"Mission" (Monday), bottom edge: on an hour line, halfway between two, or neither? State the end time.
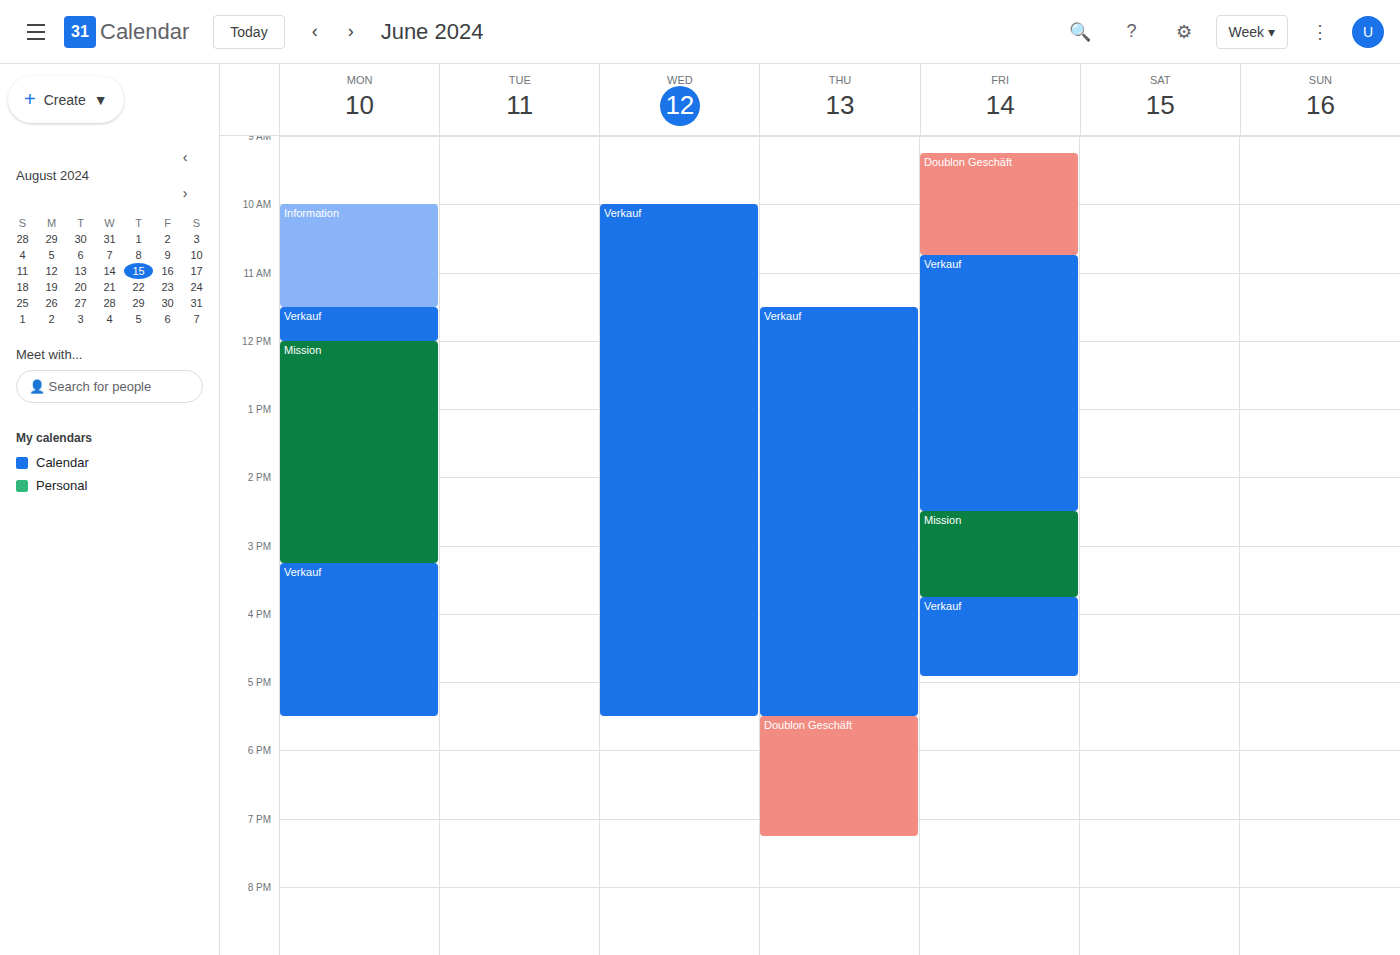
3:15 PM -- neither: a quarter of the way from the 3 PM line to the 4 PM line.